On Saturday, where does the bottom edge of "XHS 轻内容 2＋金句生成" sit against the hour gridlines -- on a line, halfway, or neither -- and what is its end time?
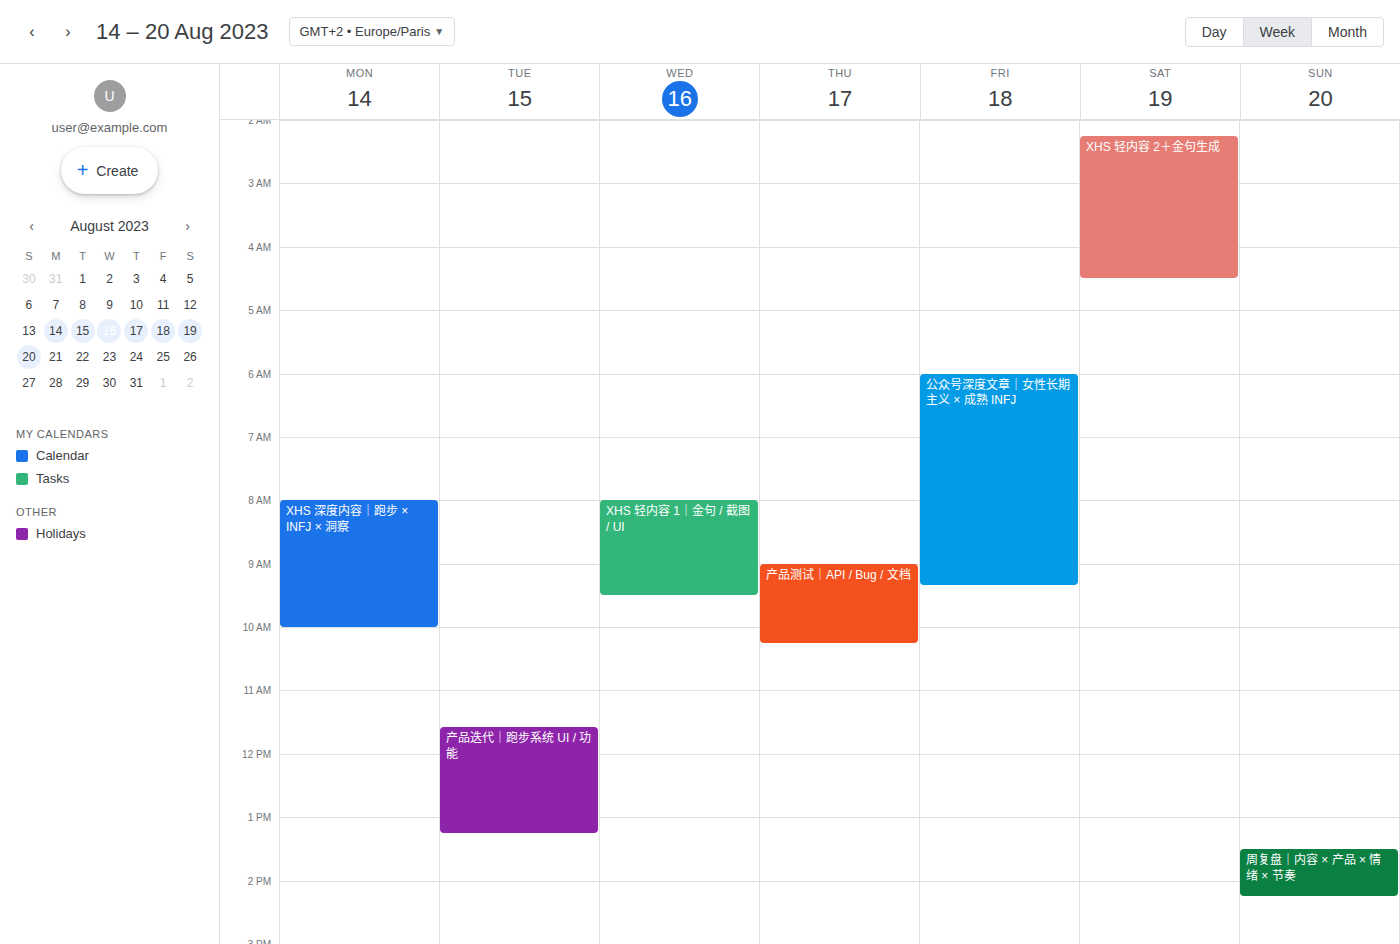
04:30 -- halfway between the 04:00 and 05:00 lines.